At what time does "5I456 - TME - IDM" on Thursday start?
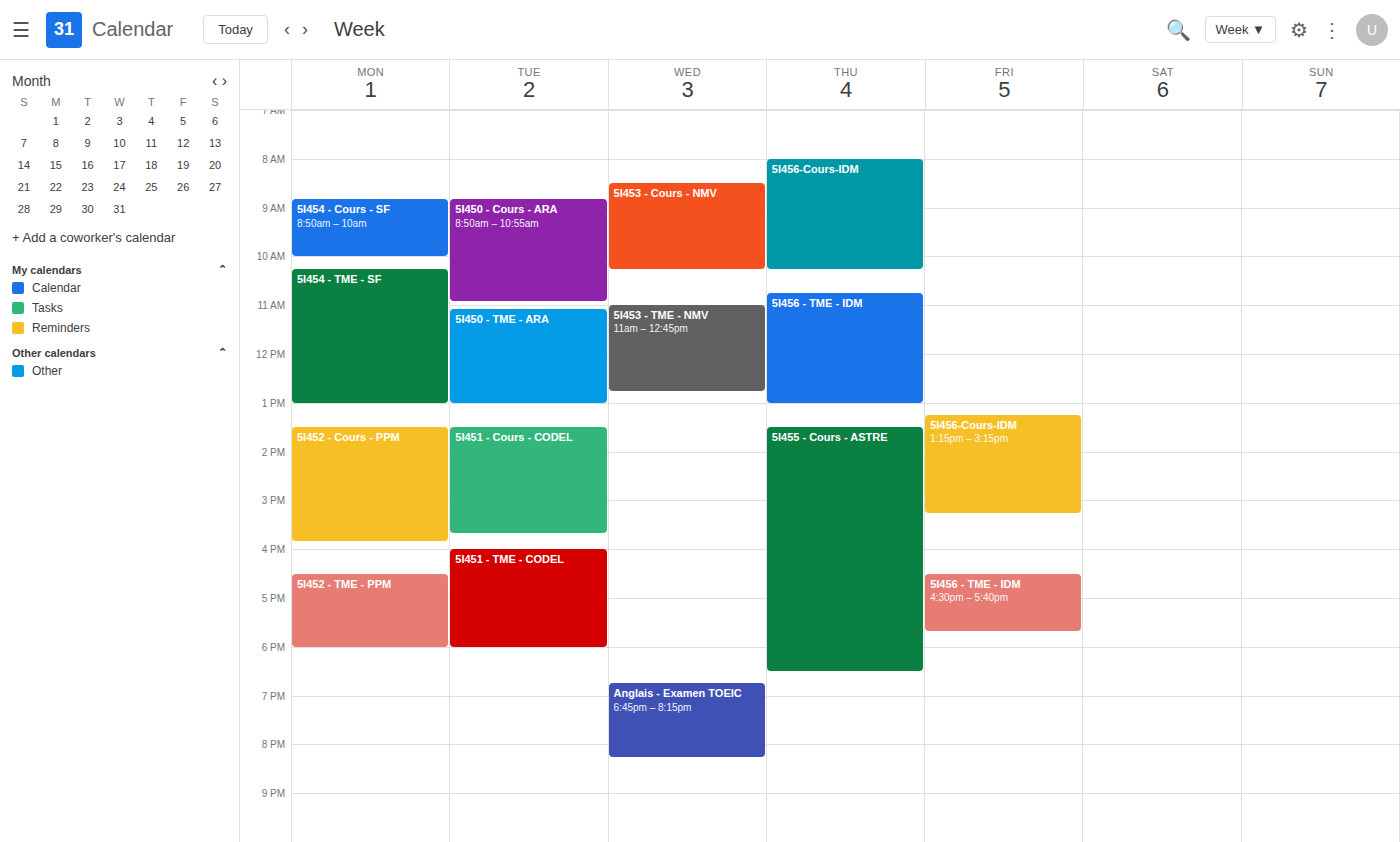
10:45 AM